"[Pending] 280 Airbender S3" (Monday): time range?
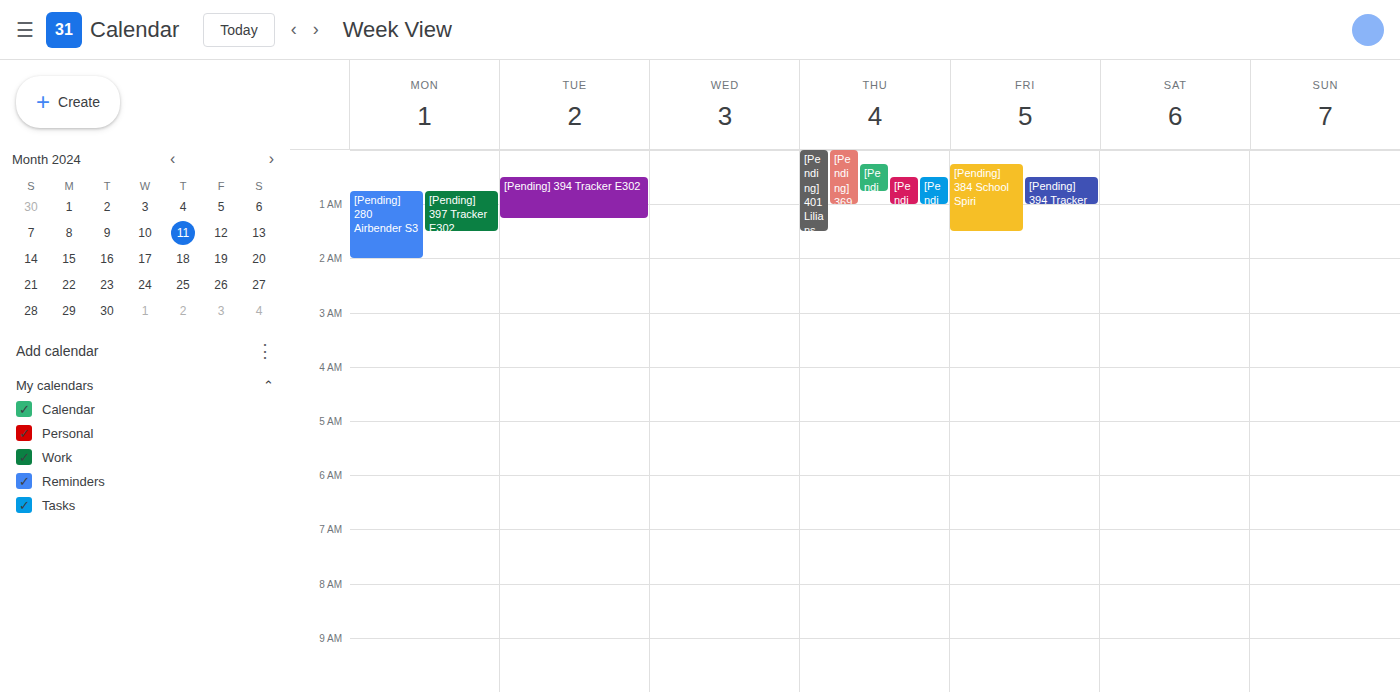
12:45 AM to 2:00 AM